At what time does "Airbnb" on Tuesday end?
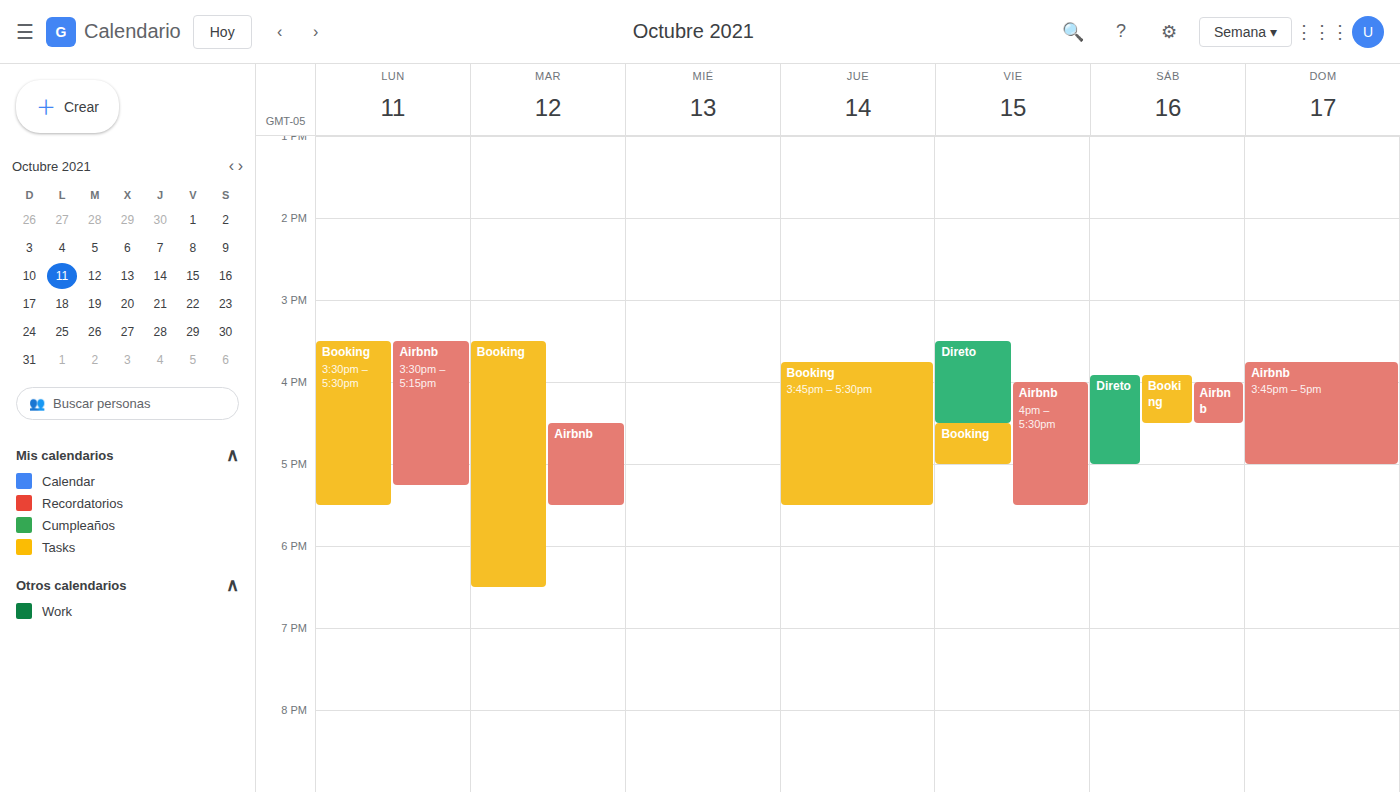
17:30